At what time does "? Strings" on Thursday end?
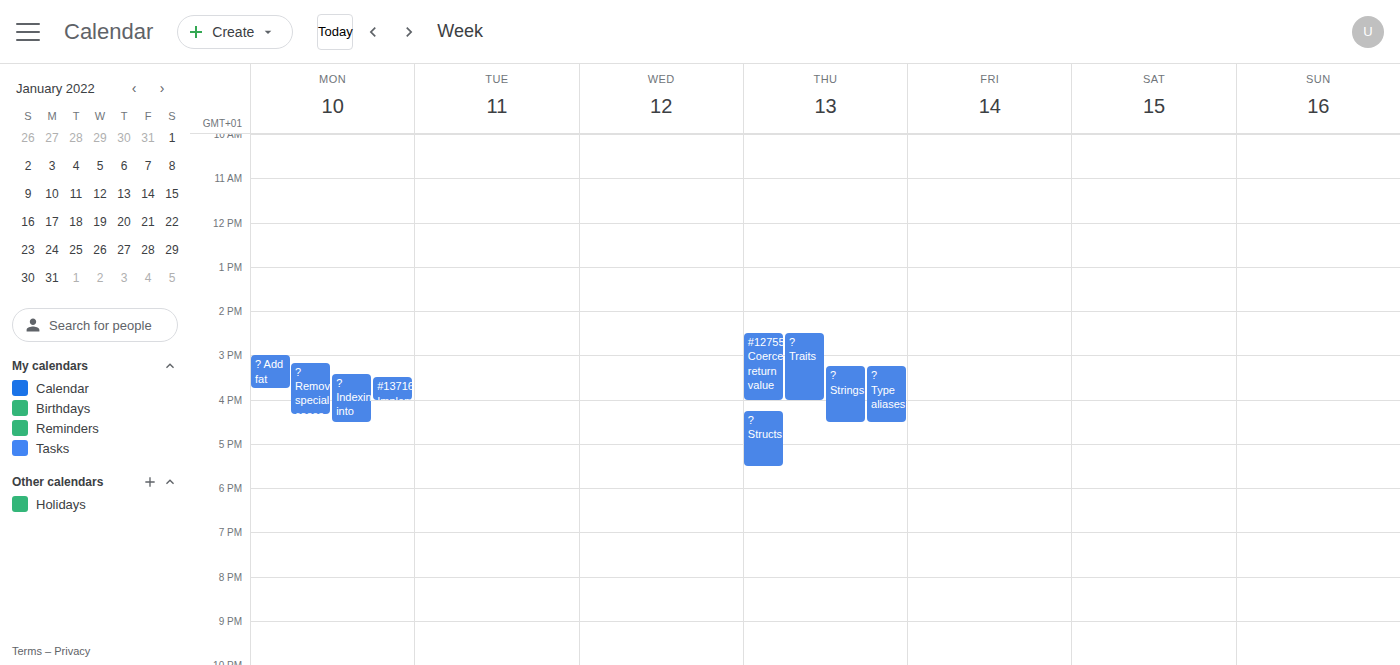
4:30 PM